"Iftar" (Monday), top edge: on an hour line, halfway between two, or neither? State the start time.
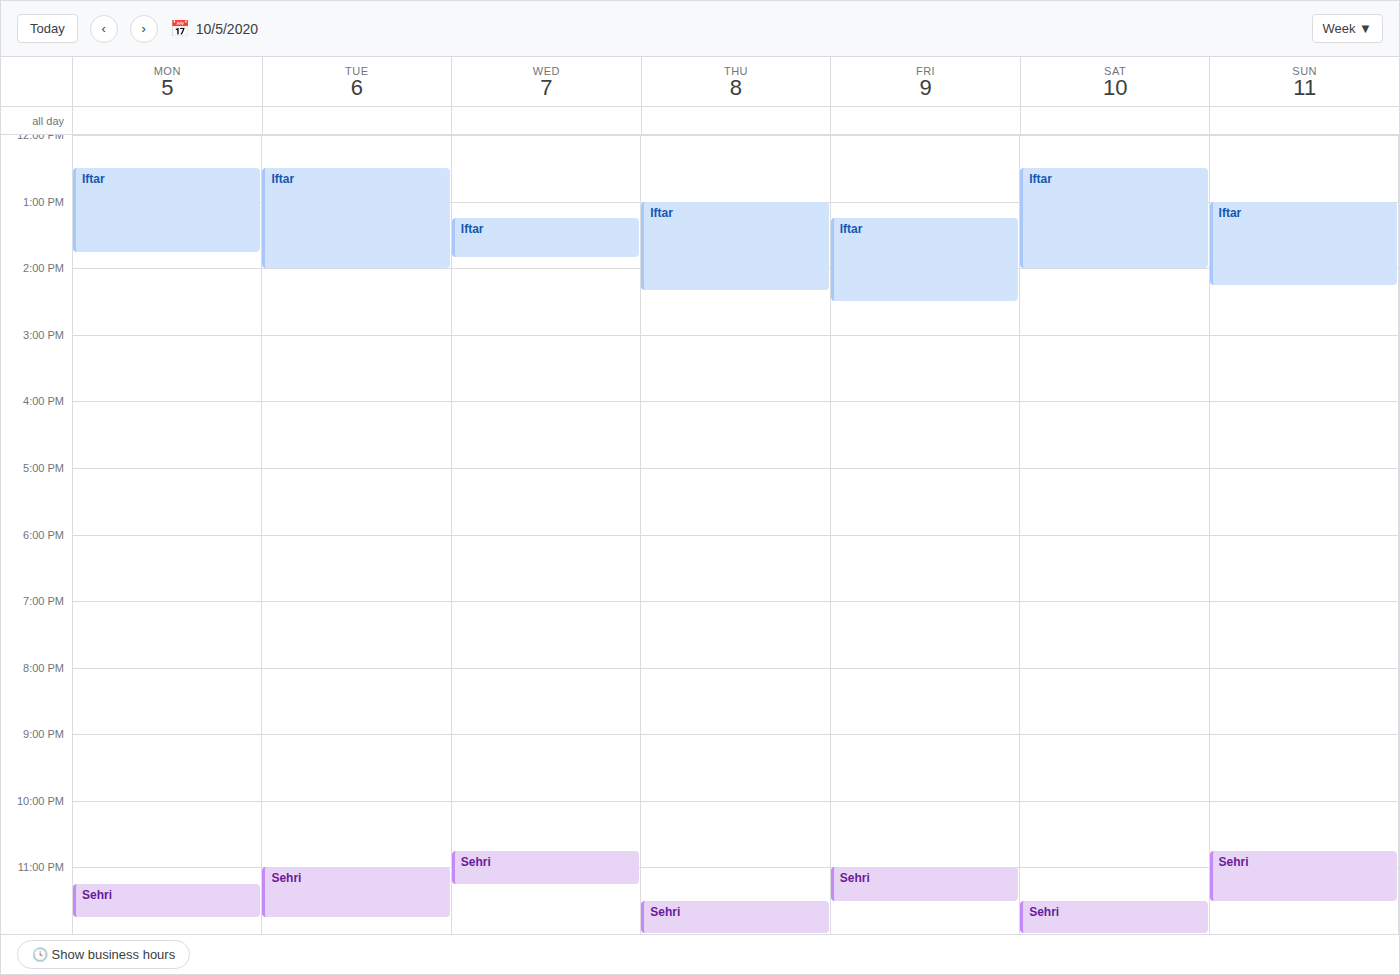
12:30 -- halfway between the 12:00 and 13:00 lines.